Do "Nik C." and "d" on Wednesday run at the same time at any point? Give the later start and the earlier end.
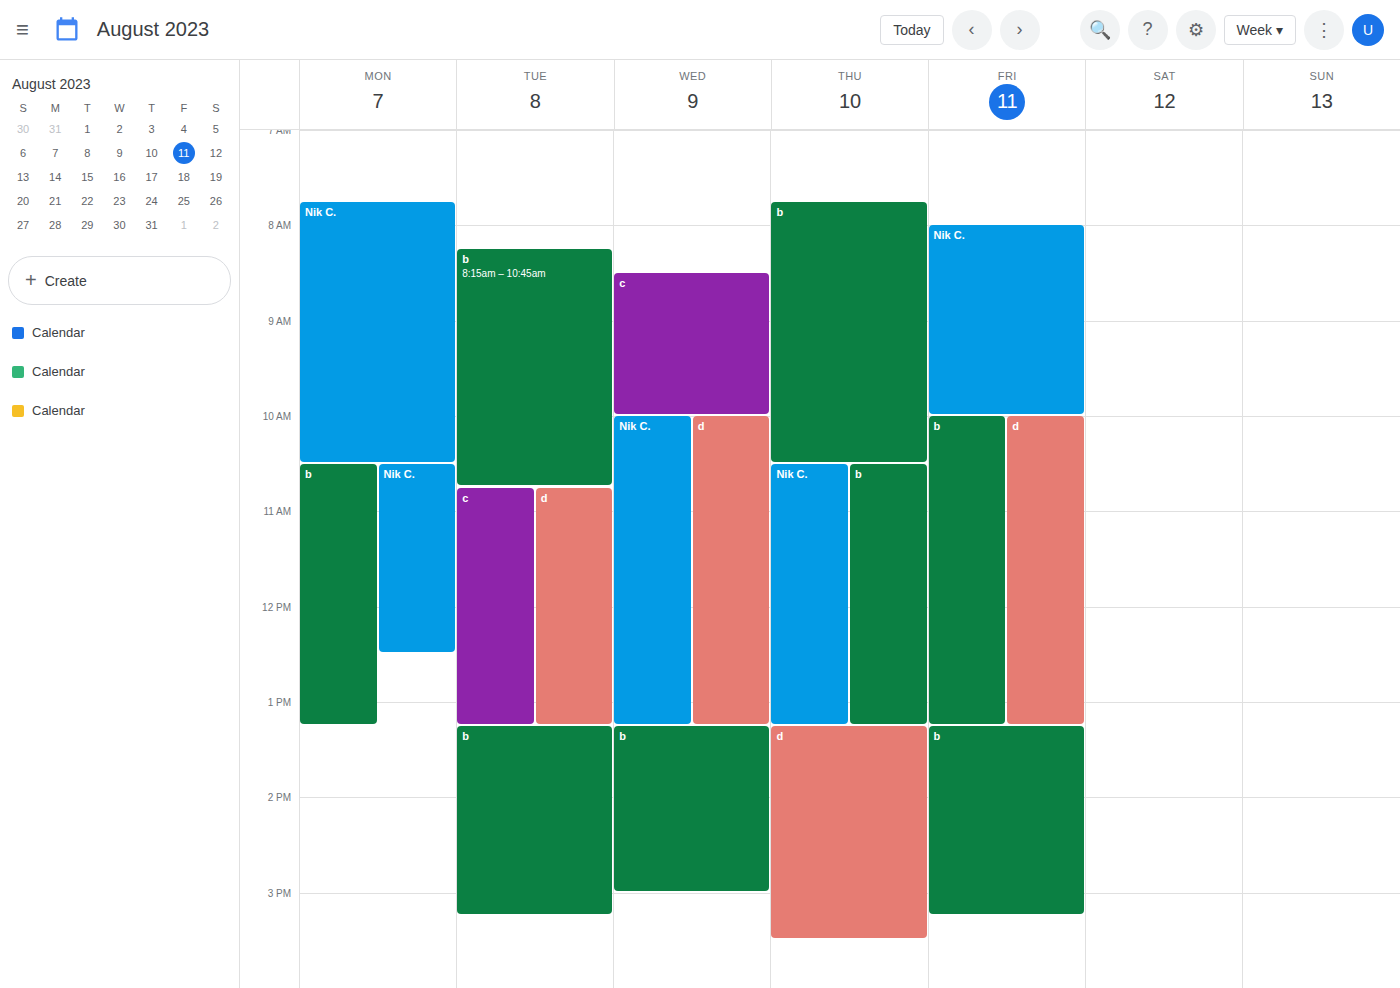
"Nik C." runs 10:00 AM to 1:15 PM, inside "d" -- they overlap.